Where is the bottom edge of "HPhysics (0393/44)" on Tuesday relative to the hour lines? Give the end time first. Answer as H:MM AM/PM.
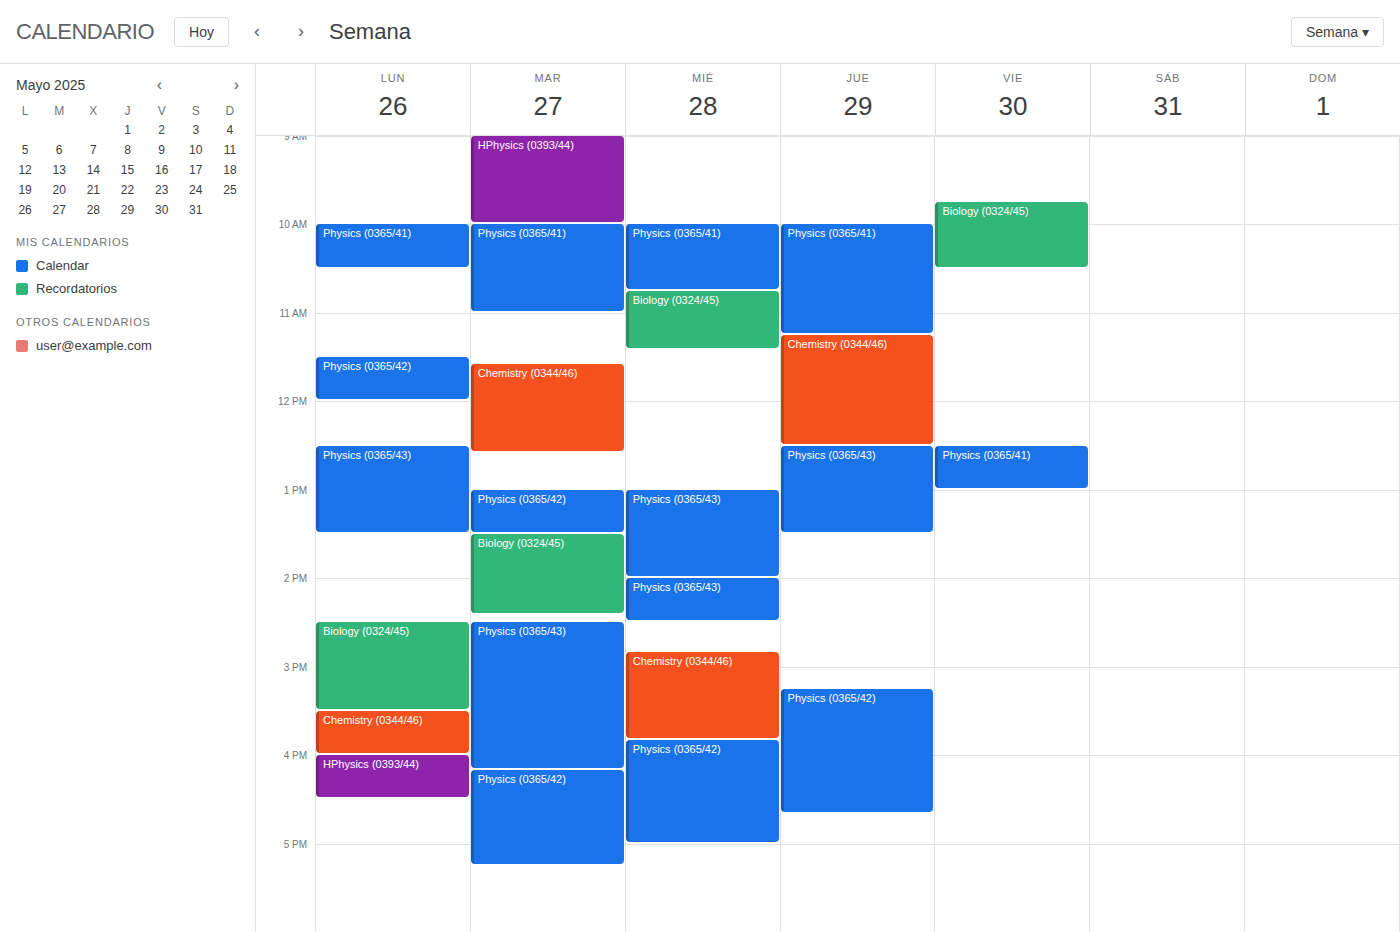
10:00 AM -- exactly on the 10 AM line.